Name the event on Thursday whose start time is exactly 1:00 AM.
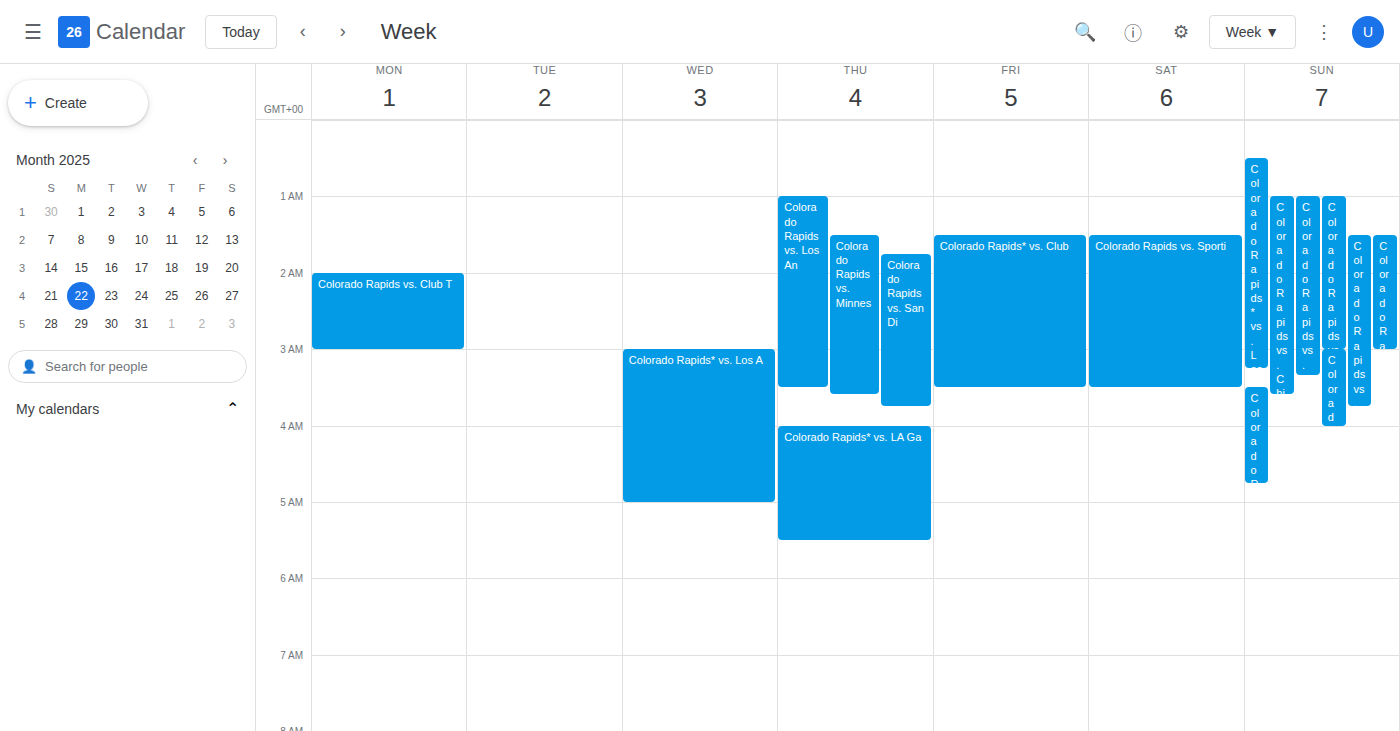
"Colorado Rapids vs. Los An"